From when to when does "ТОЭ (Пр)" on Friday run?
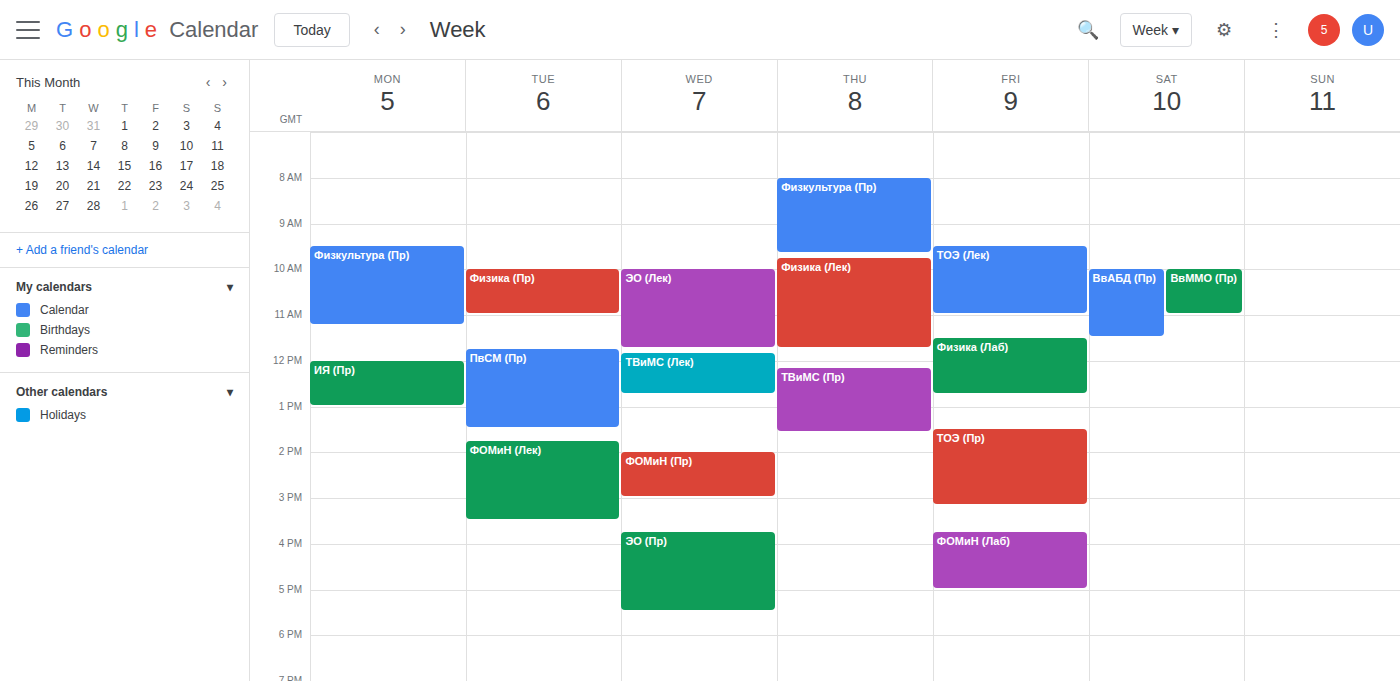
1:30 PM to 3:10 PM